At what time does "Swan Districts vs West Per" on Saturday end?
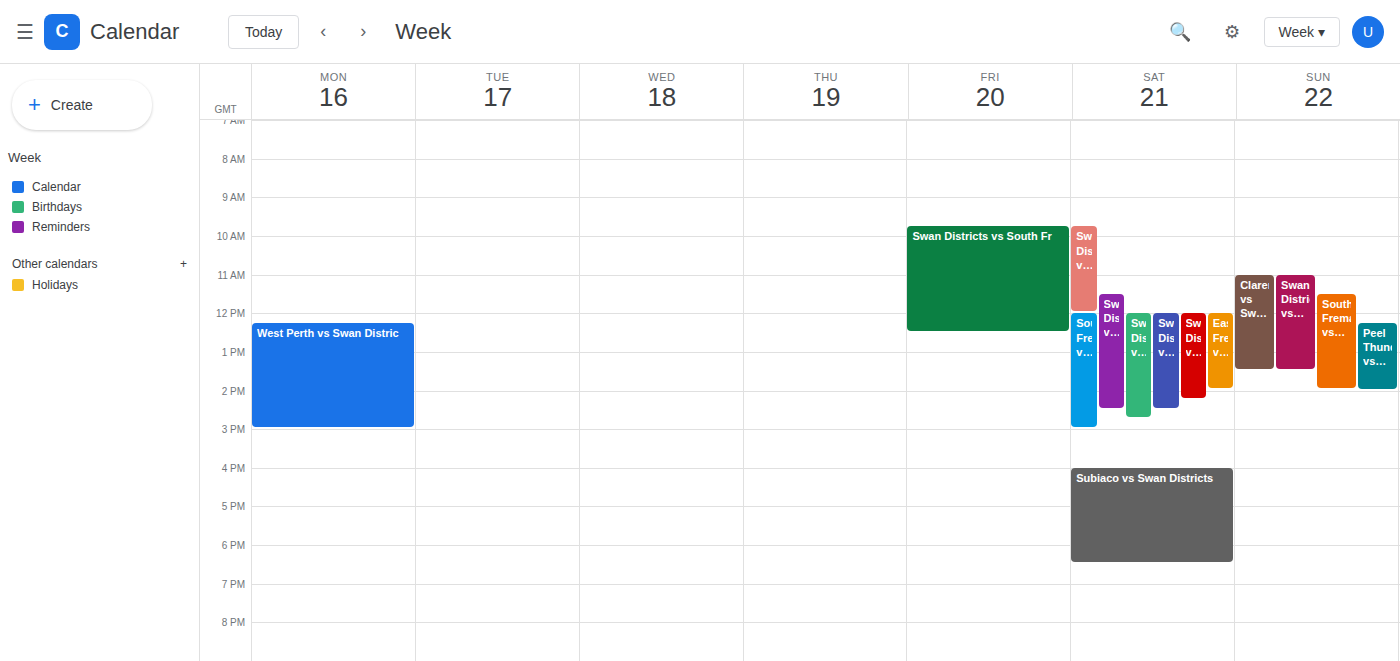
2:15 PM